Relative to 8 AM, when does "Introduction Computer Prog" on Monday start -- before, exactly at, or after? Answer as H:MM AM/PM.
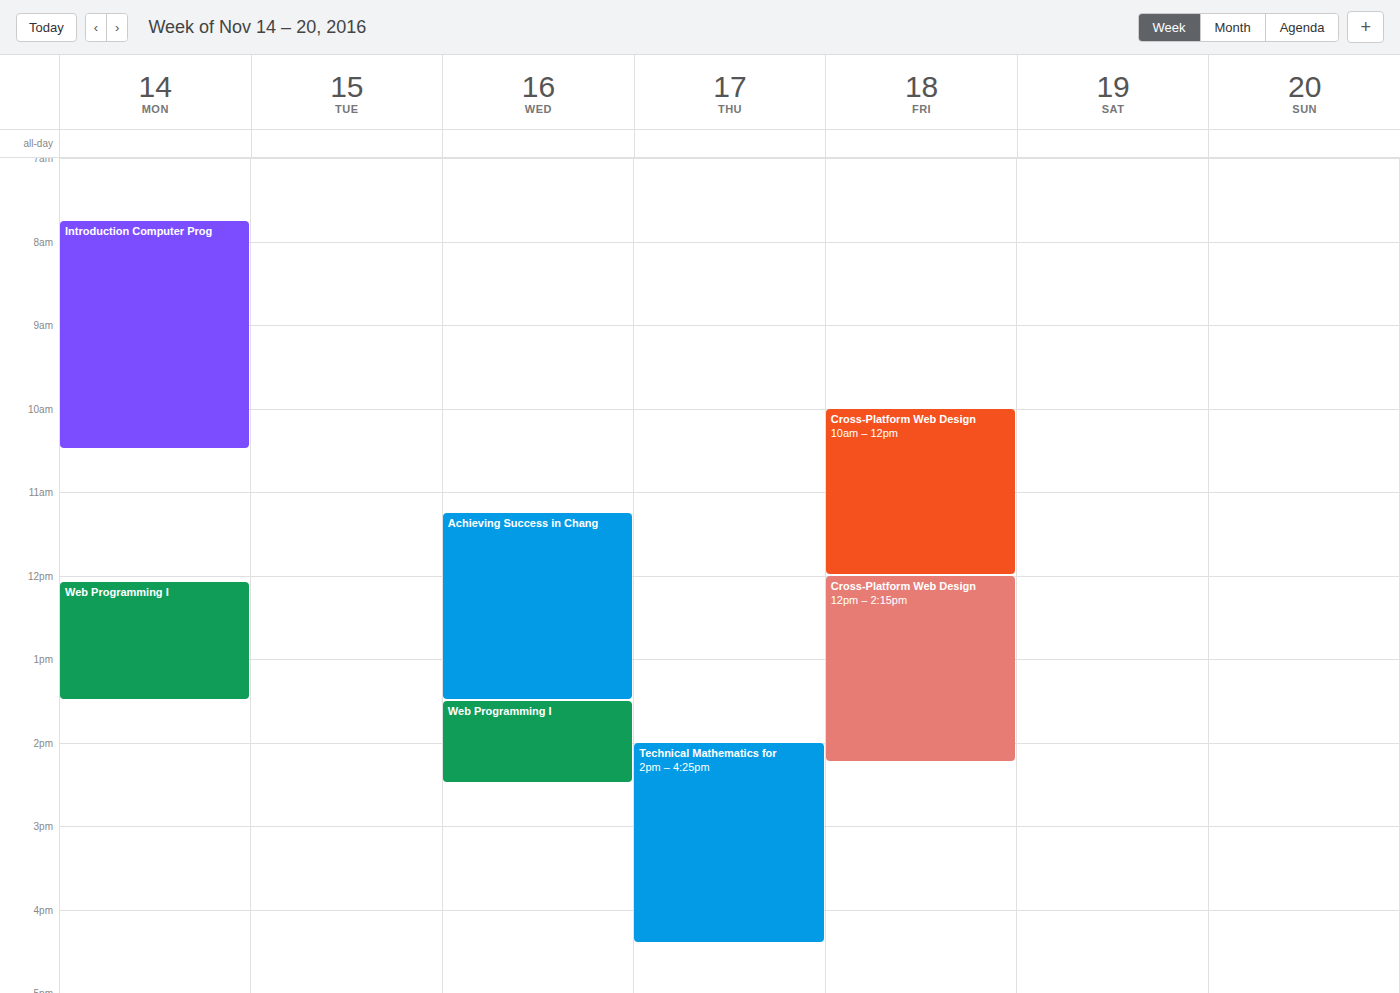
7:45 AM -- before 8 AM, 15 minutes above the 8 AM line.